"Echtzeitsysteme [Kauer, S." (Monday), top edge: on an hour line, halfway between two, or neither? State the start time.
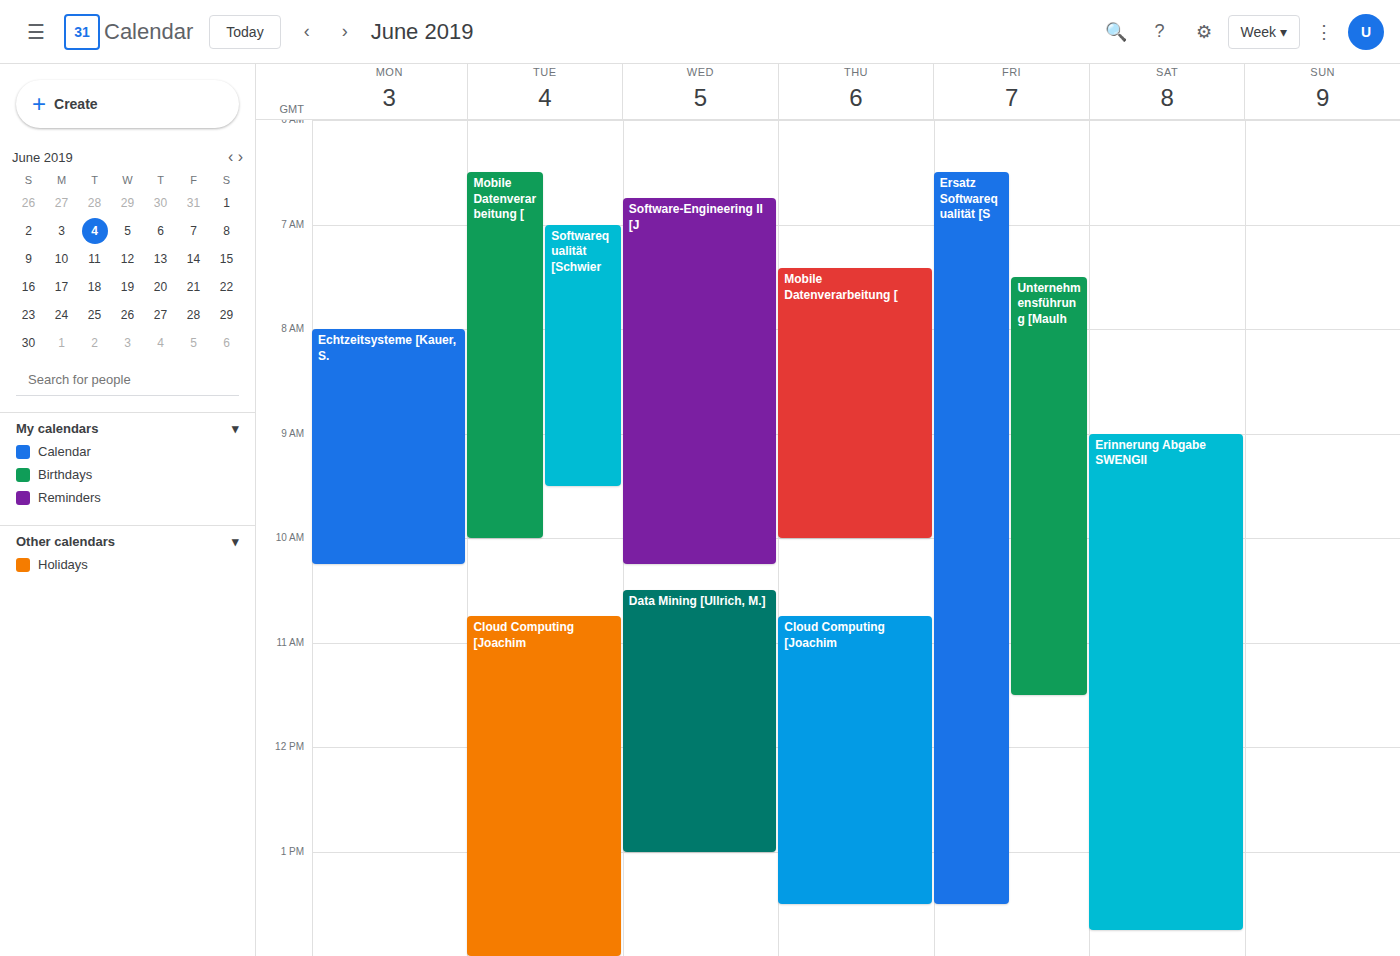
8:00 AM -- exactly on the 8 AM line.